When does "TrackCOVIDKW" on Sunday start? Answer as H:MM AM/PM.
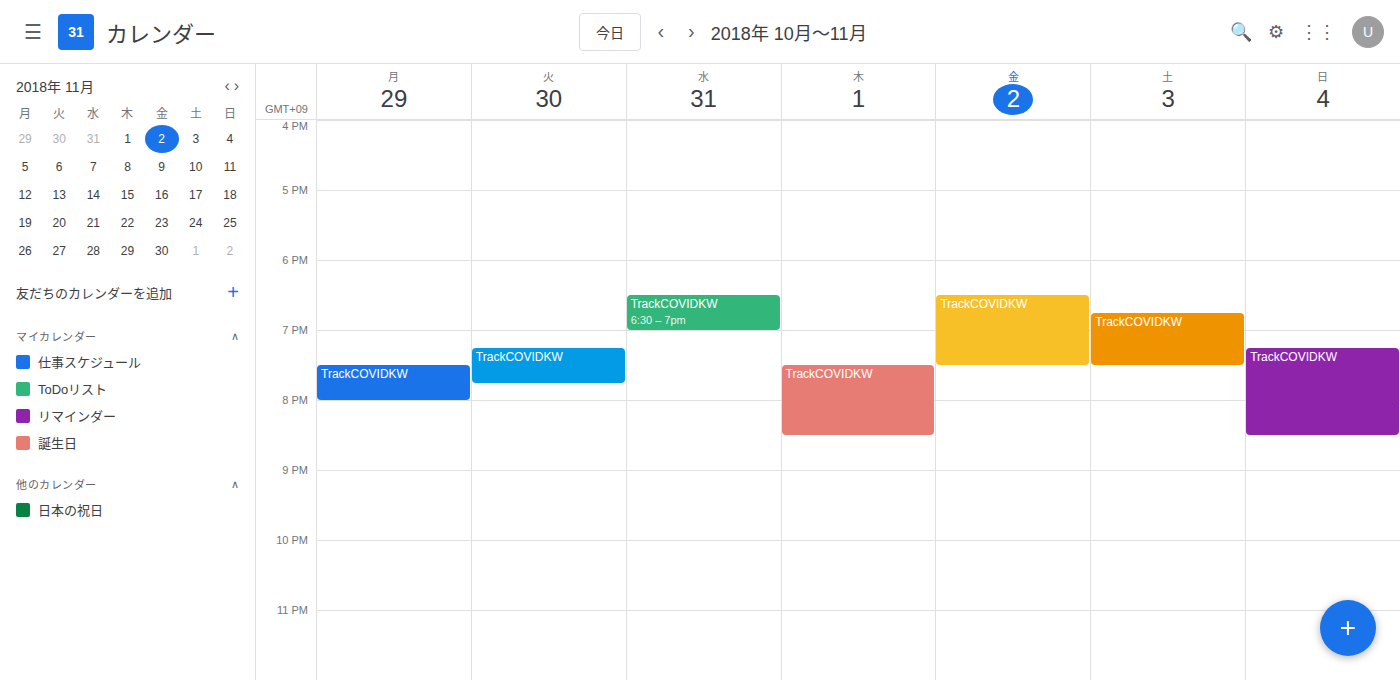
7:15 PM